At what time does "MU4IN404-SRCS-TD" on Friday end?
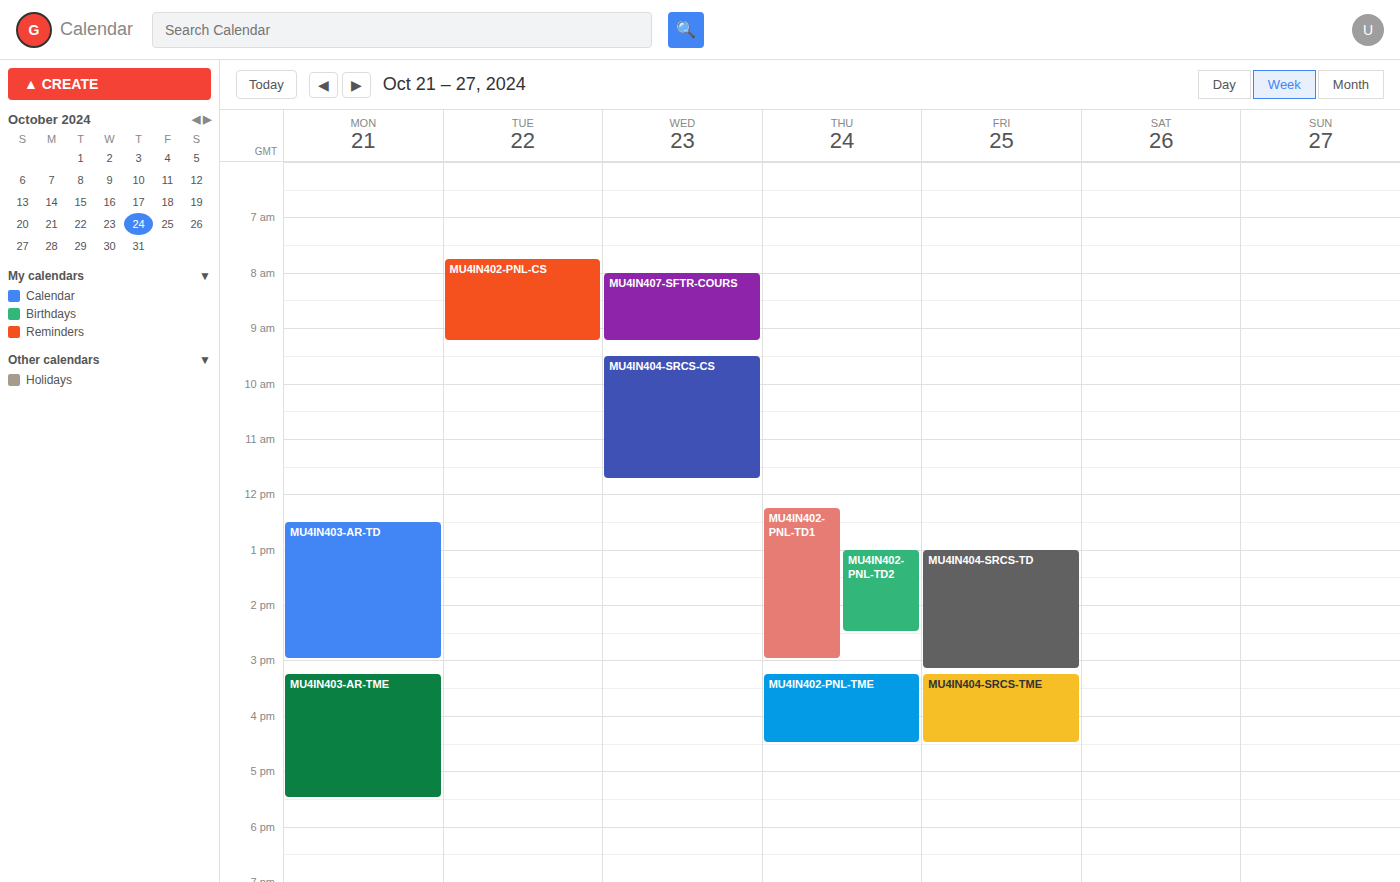
3:10 PM